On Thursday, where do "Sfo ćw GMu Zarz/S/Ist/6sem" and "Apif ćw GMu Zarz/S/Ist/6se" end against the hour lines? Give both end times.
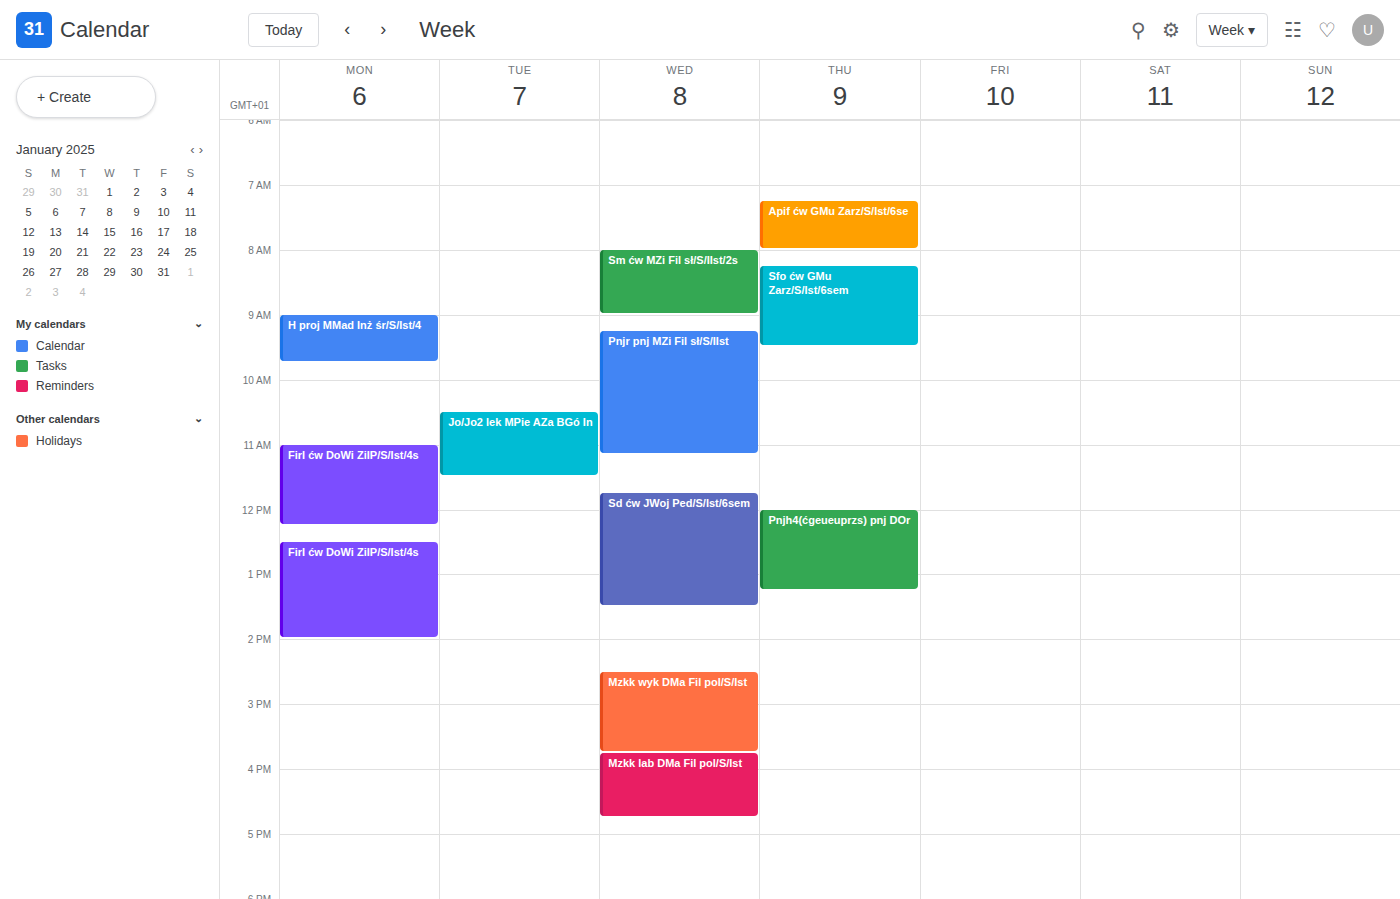
"Sfo ćw GMu Zarz/S/Ist/6sem": 9:30 AM, halfway between the 9 AM and 10 AM lines. "Apif ćw GMu Zarz/S/Ist/6se": 8:00 AM, exactly on the 8 AM line.